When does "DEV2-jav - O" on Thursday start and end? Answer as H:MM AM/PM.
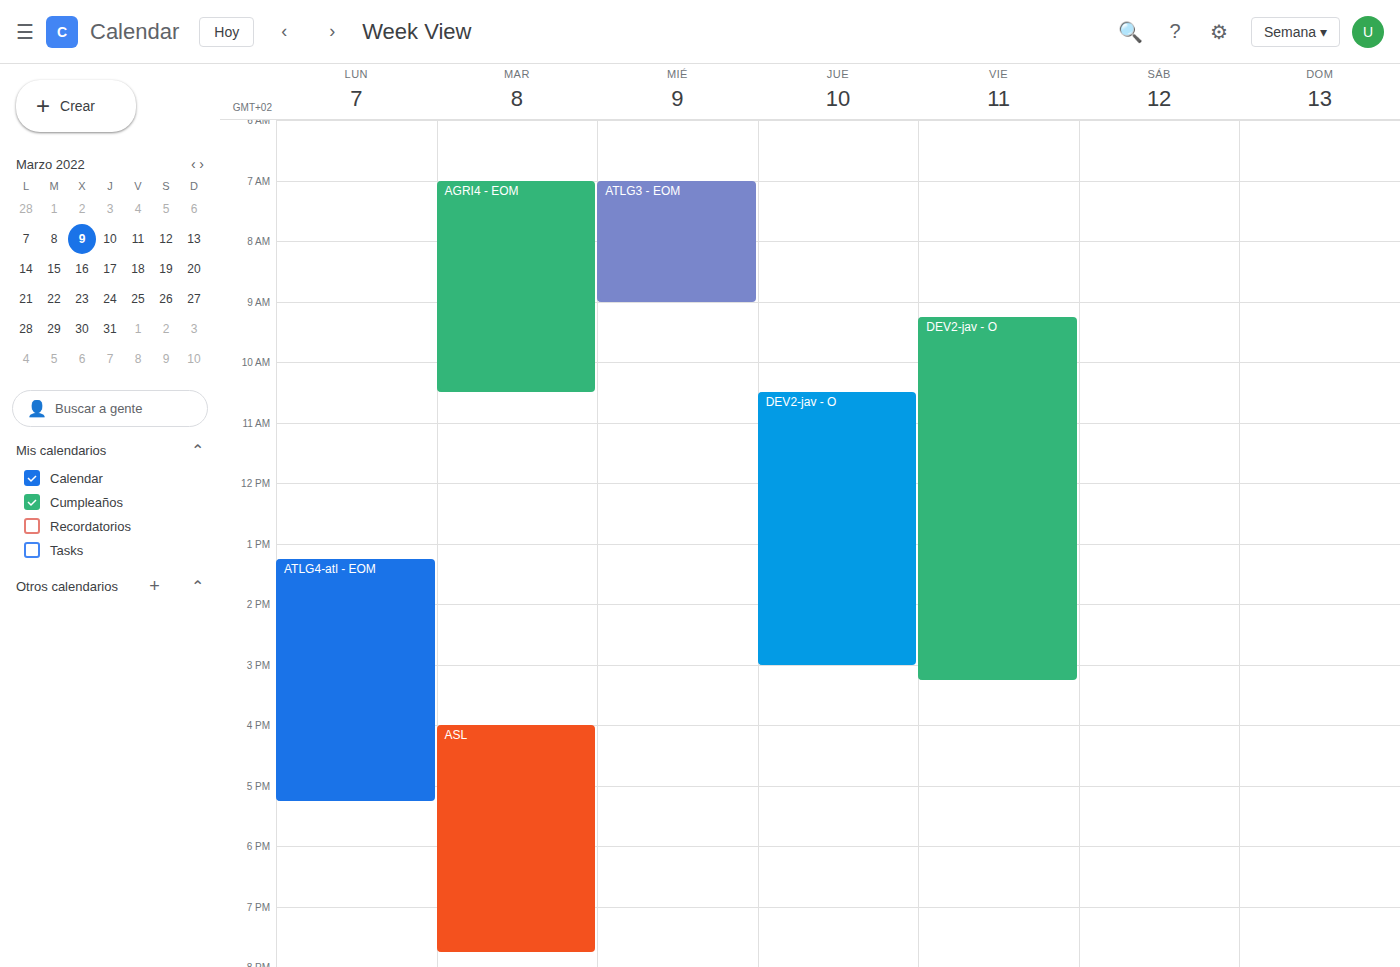
10:30 AM to 3:00 PM